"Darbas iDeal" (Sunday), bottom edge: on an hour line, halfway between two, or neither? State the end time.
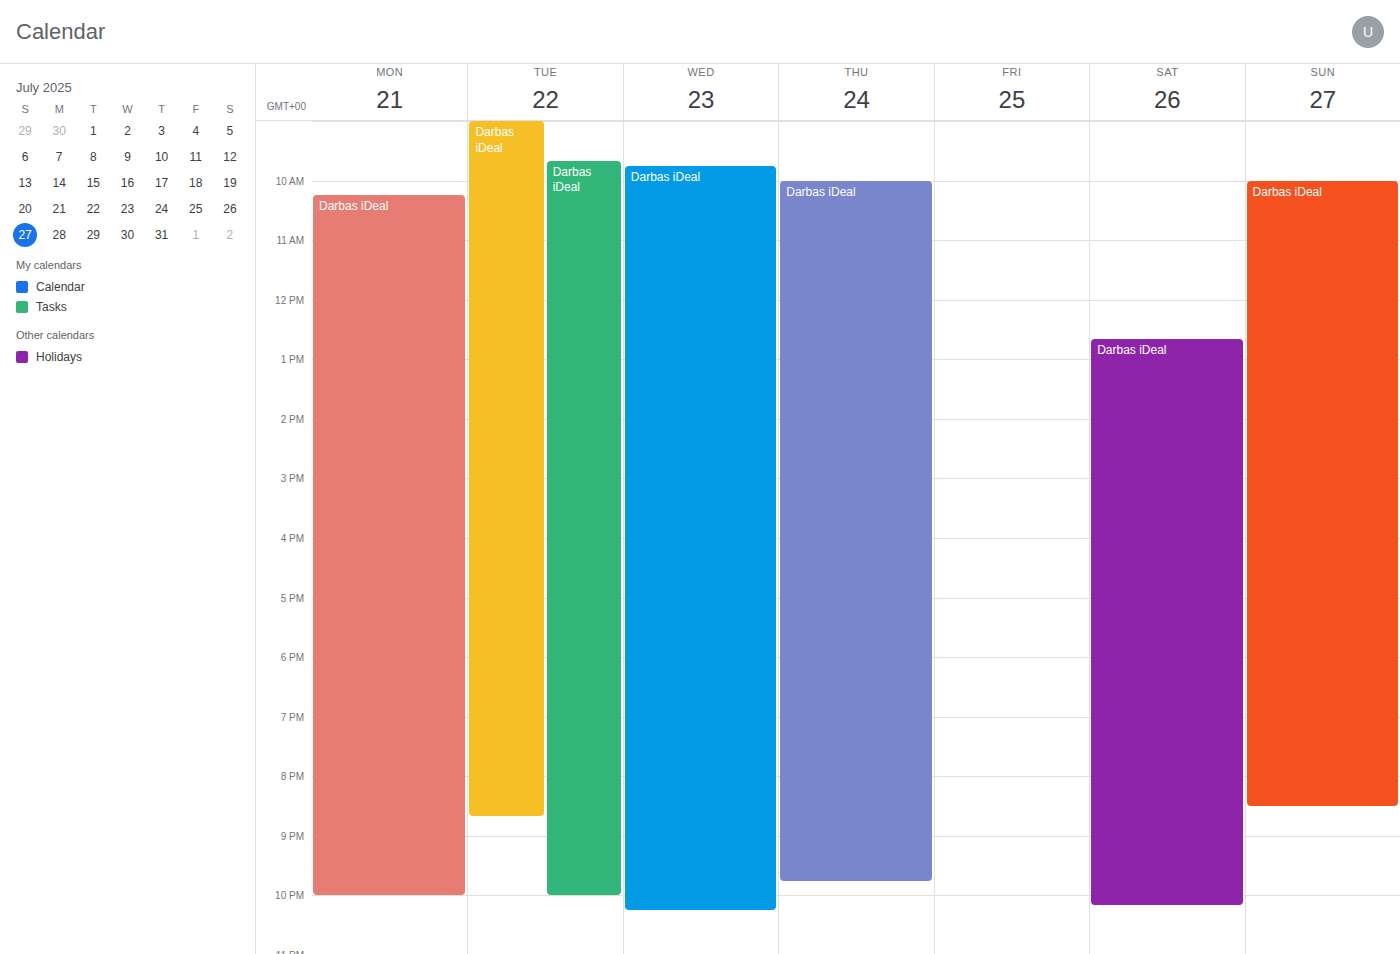
8:30 PM -- halfway between the 8 PM and 9 PM lines.